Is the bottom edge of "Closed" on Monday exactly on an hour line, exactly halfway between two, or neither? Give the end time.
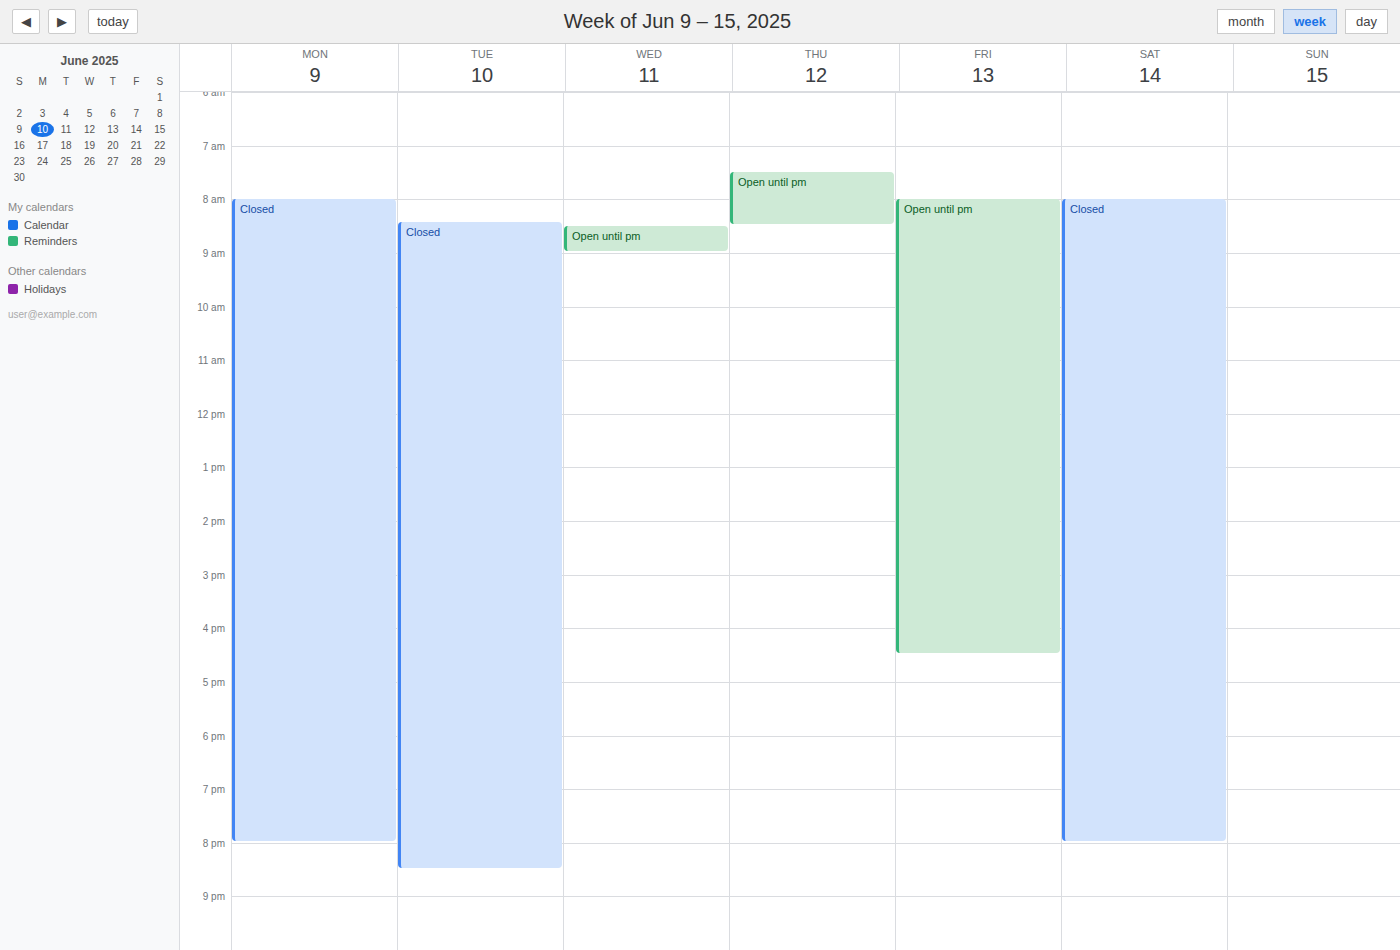
8:00 PM -- exactly on the 8 PM line.